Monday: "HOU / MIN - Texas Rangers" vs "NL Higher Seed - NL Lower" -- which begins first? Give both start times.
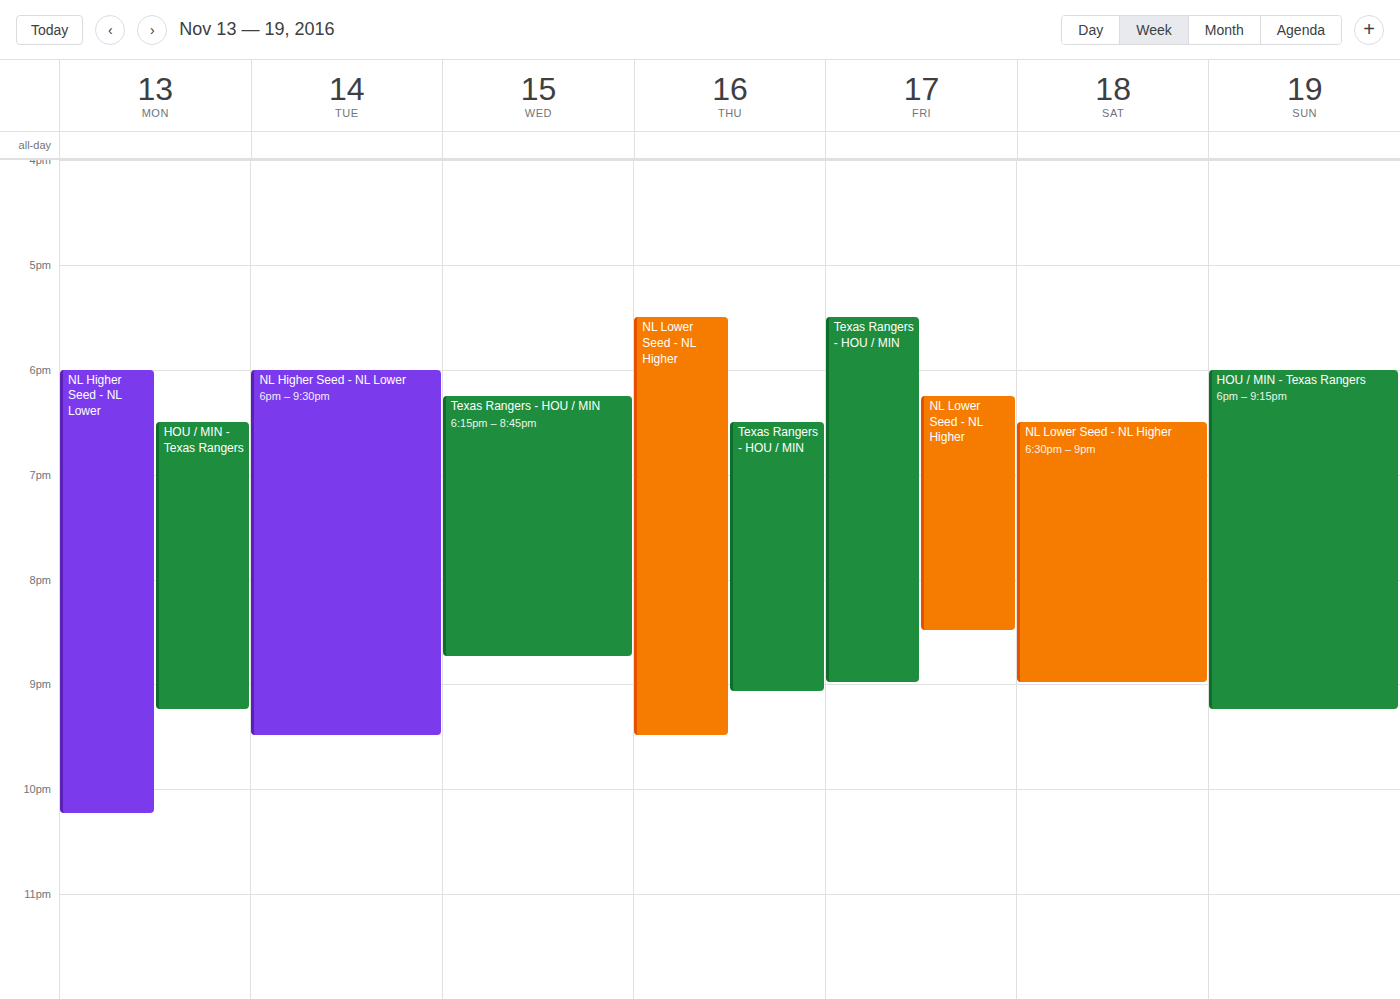
"NL Higher Seed - NL Lower" 6:00 PM; "HOU / MIN - Texas Rangers" 6:30 PM.